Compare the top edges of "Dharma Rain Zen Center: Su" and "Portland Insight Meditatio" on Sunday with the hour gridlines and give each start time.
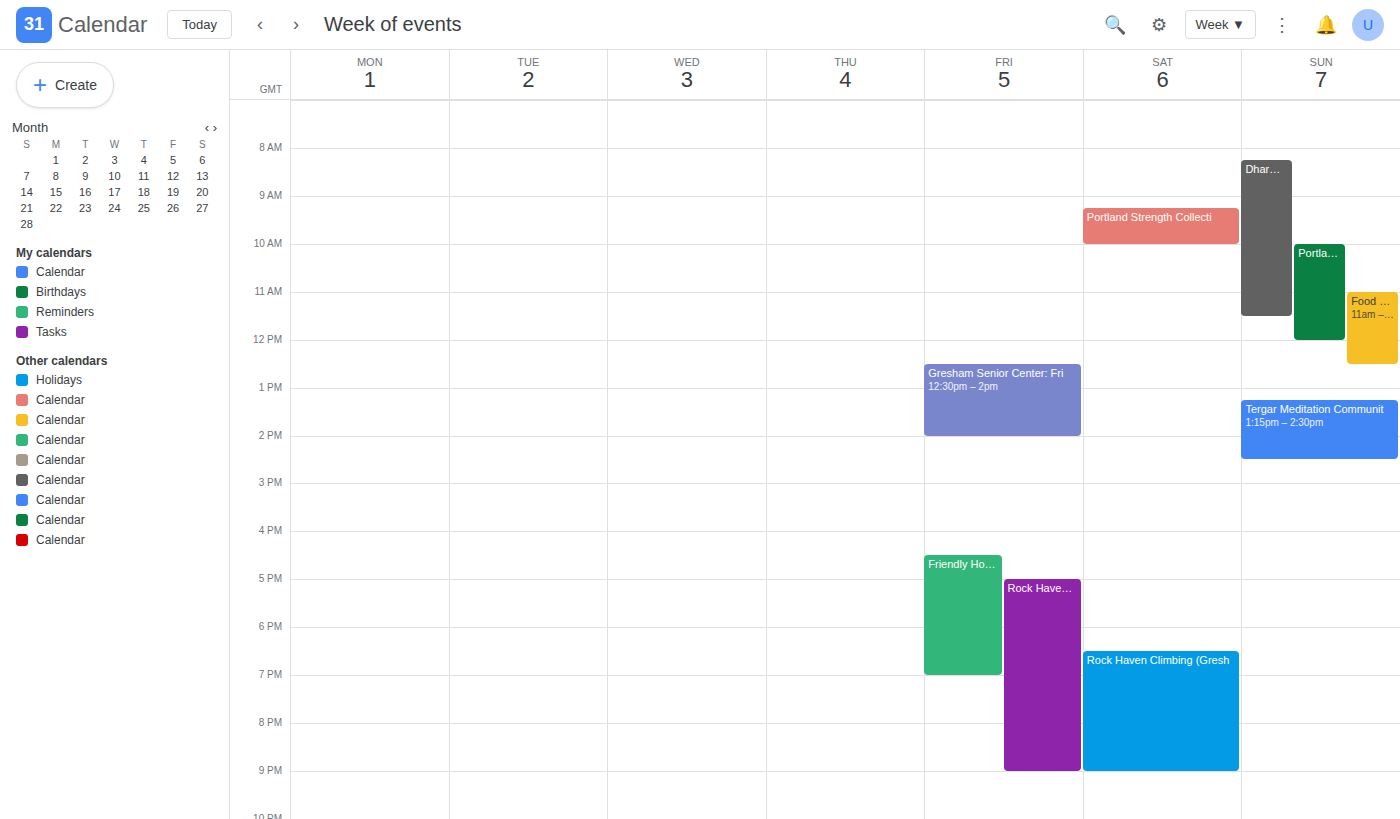
"Dharma Rain Zen Center: Su": 8:15 AM, neither: a quarter of the way from the 8 AM line to the 9 AM line. "Portland Insight Meditatio": 10:00 AM, exactly on the 10 AM line.